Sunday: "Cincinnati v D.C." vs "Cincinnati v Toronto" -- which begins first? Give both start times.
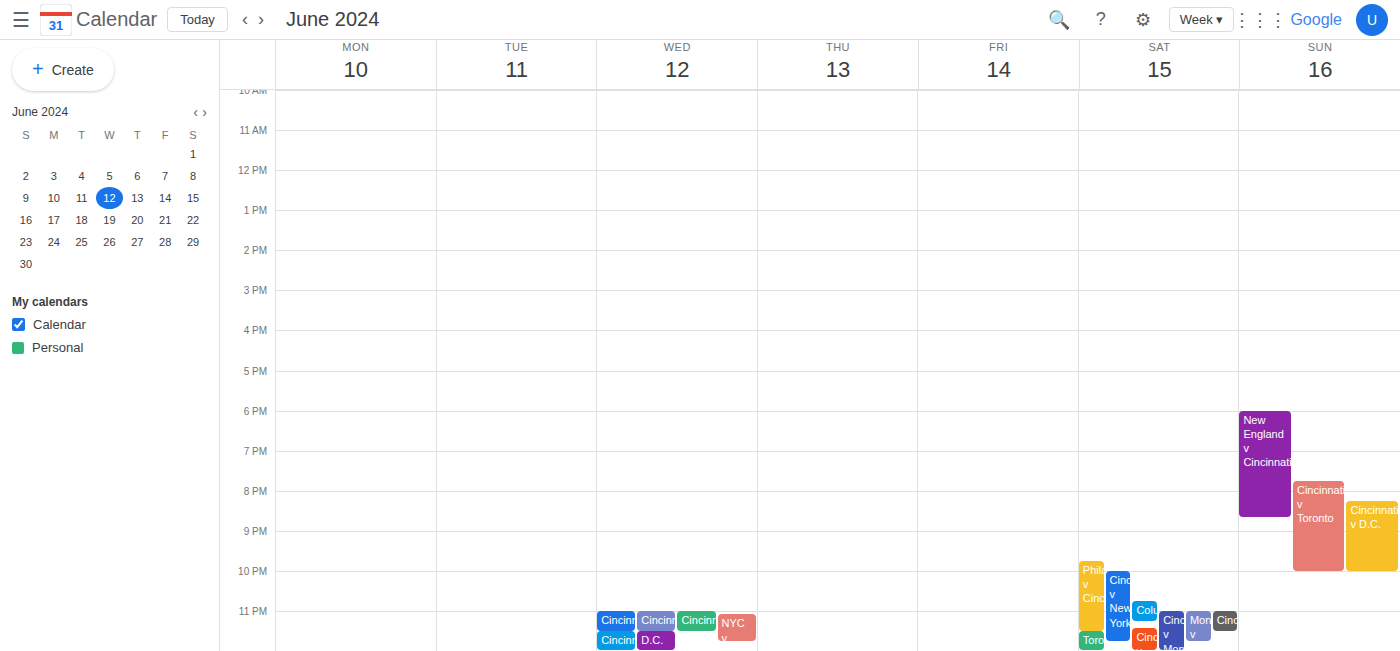
"Cincinnati v Toronto" 7:45 PM; "Cincinnati v D.C." 8:15 PM.